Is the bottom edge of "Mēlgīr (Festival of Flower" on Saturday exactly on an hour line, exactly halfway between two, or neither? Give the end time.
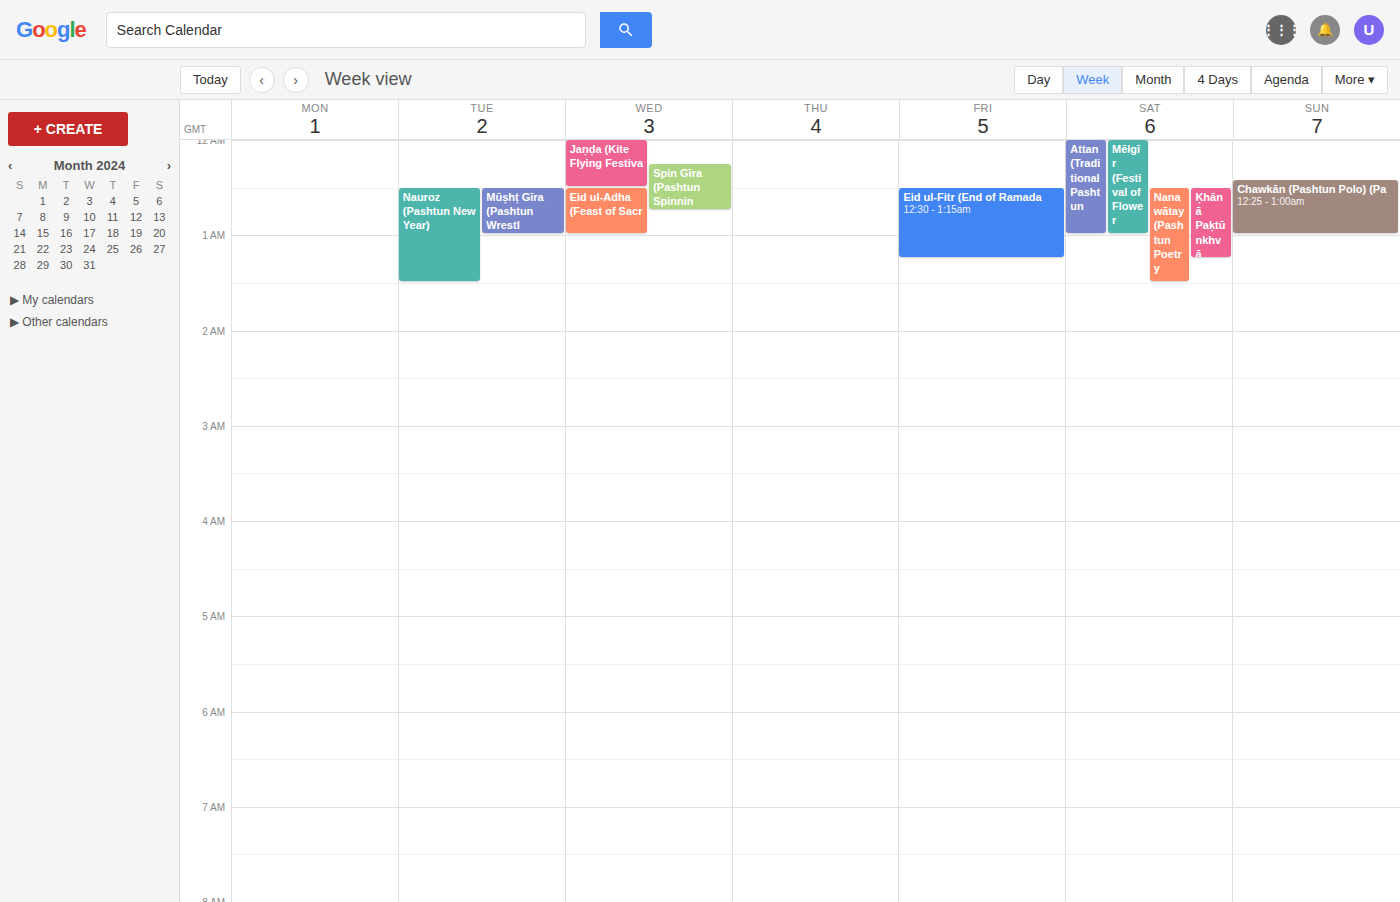
1:00 AM -- exactly on the 1 AM line.